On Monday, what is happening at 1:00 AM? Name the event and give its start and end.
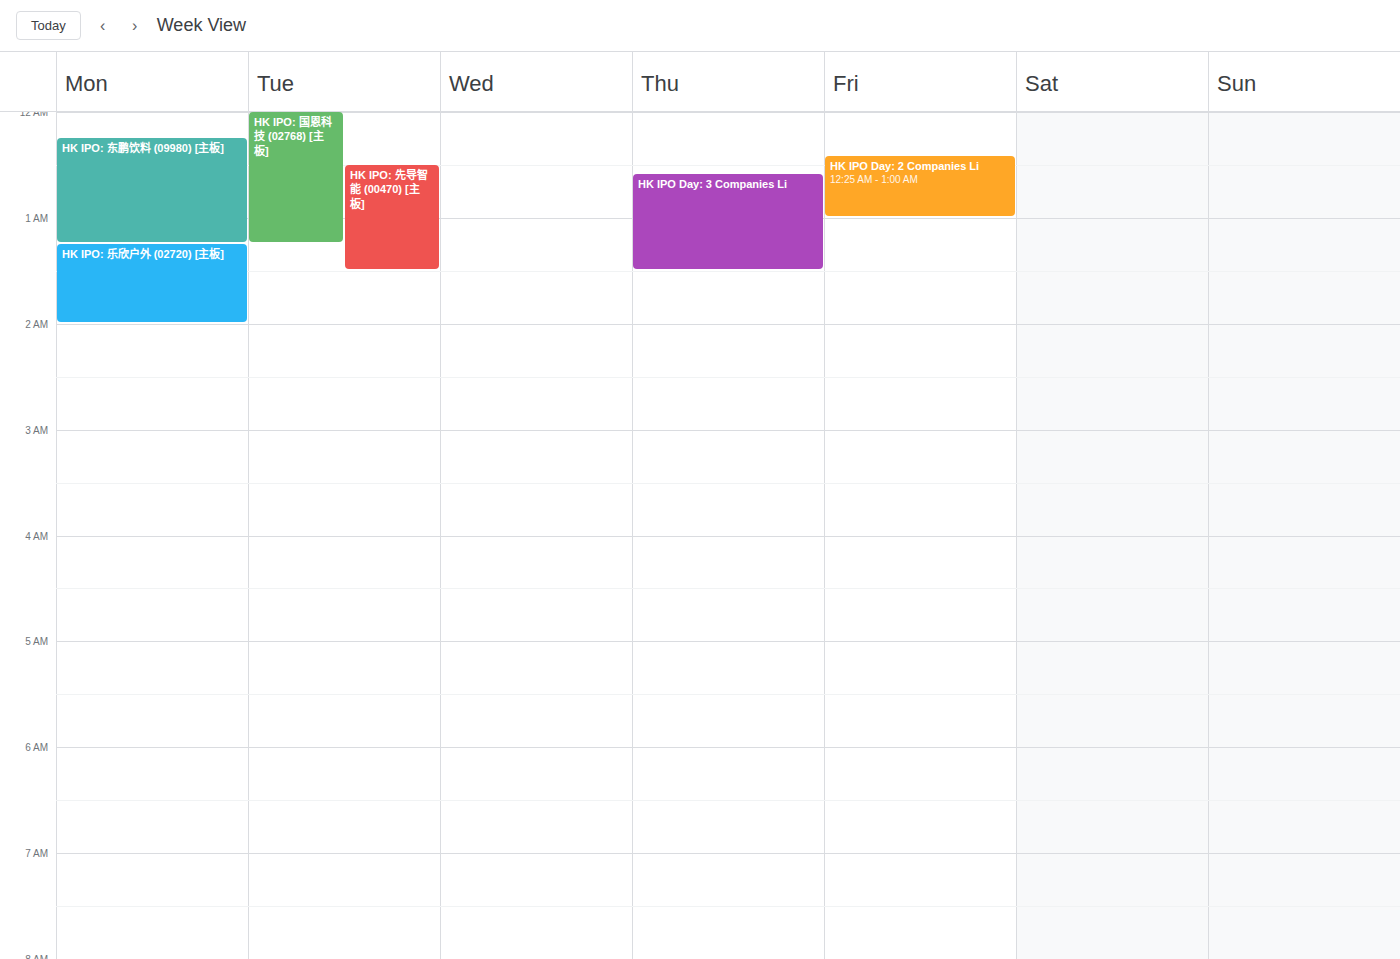
"HK IPO: 东鹏饮料 (09980) [主板]", 12:15 AM to 1:15 AM